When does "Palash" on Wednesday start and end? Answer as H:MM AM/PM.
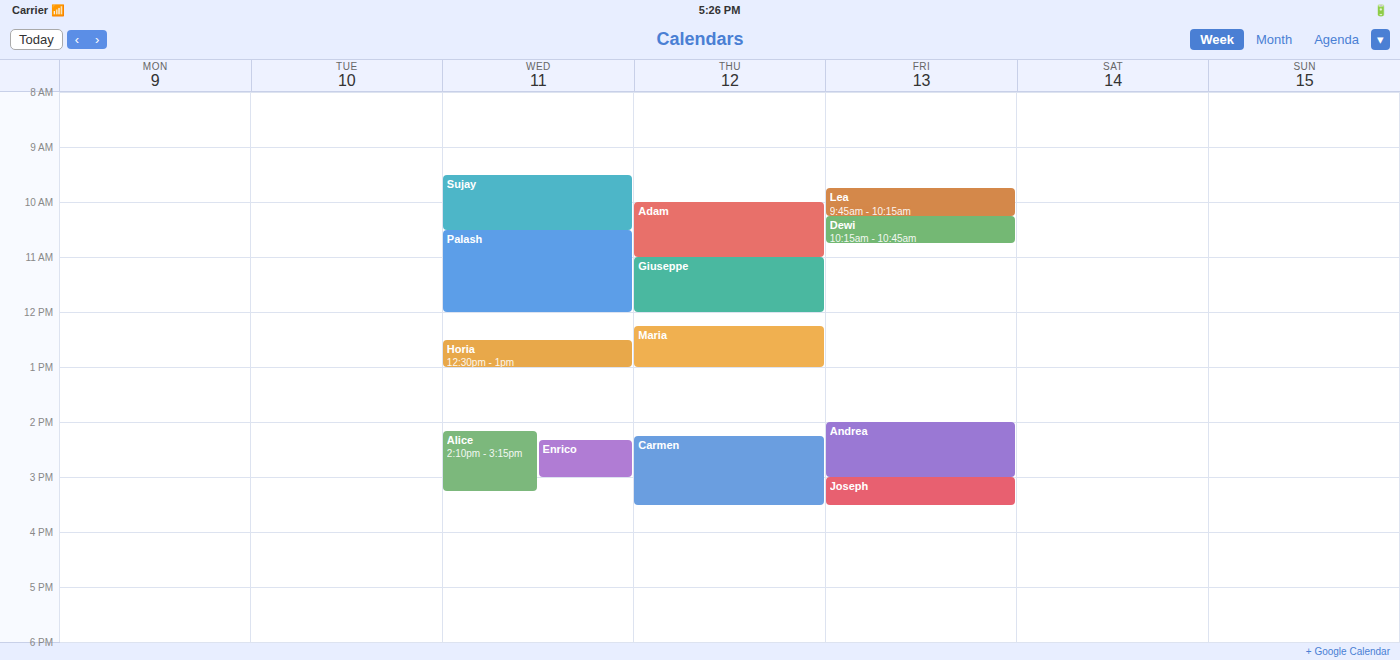
10:30 AM to 12:00 PM